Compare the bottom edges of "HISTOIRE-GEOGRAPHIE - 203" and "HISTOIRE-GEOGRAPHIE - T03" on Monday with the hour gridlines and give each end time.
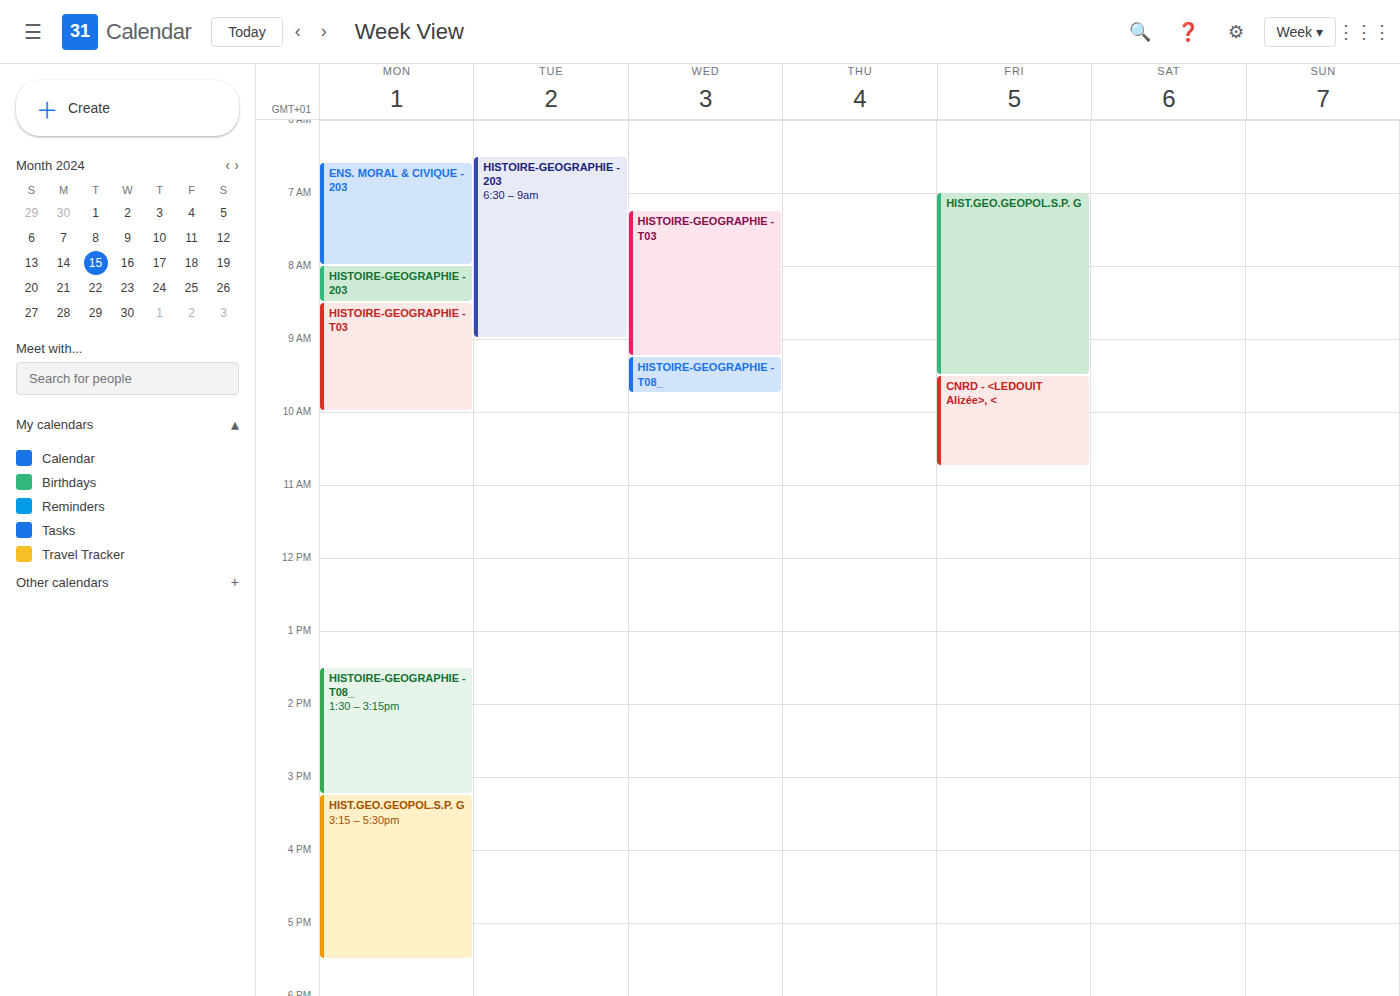
"HISTOIRE-GEOGRAPHIE - 203": 8:30 AM, halfway between the 8 AM and 9 AM lines. "HISTOIRE-GEOGRAPHIE - T03": 10:00 AM, exactly on the 10 AM line.